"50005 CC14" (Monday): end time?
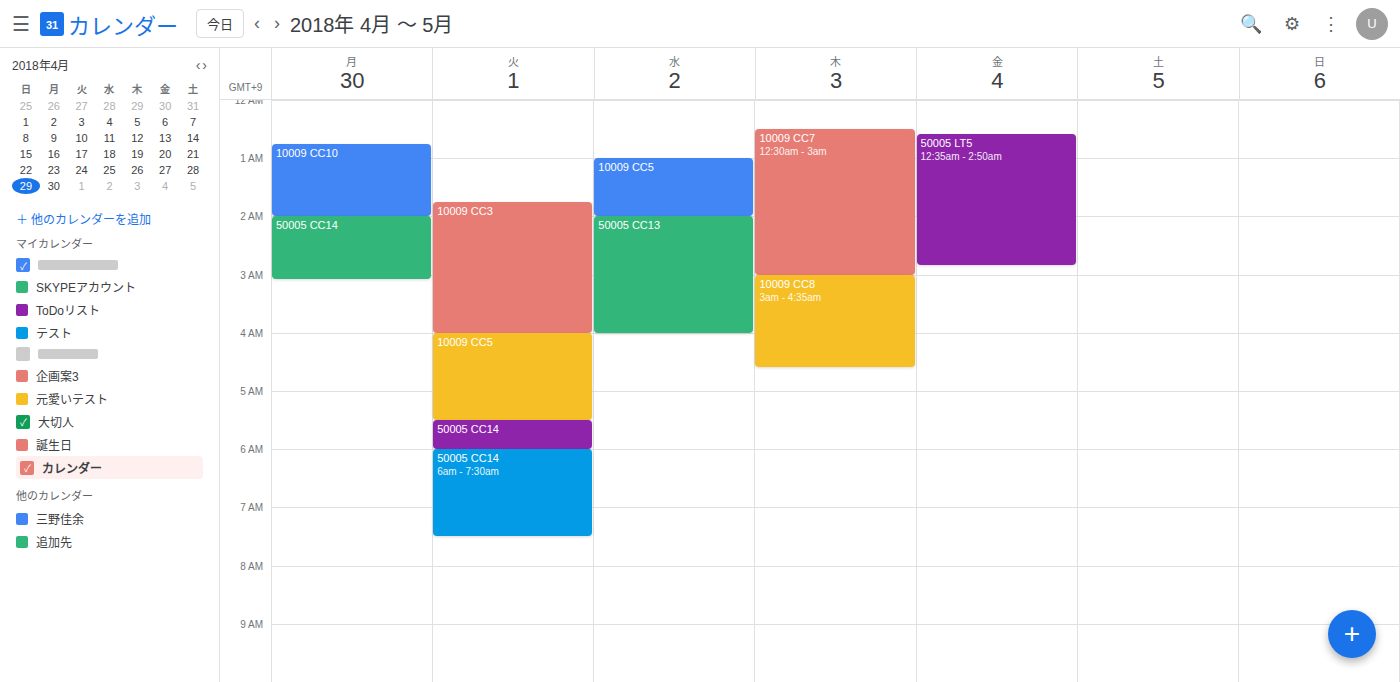
3:05 AM